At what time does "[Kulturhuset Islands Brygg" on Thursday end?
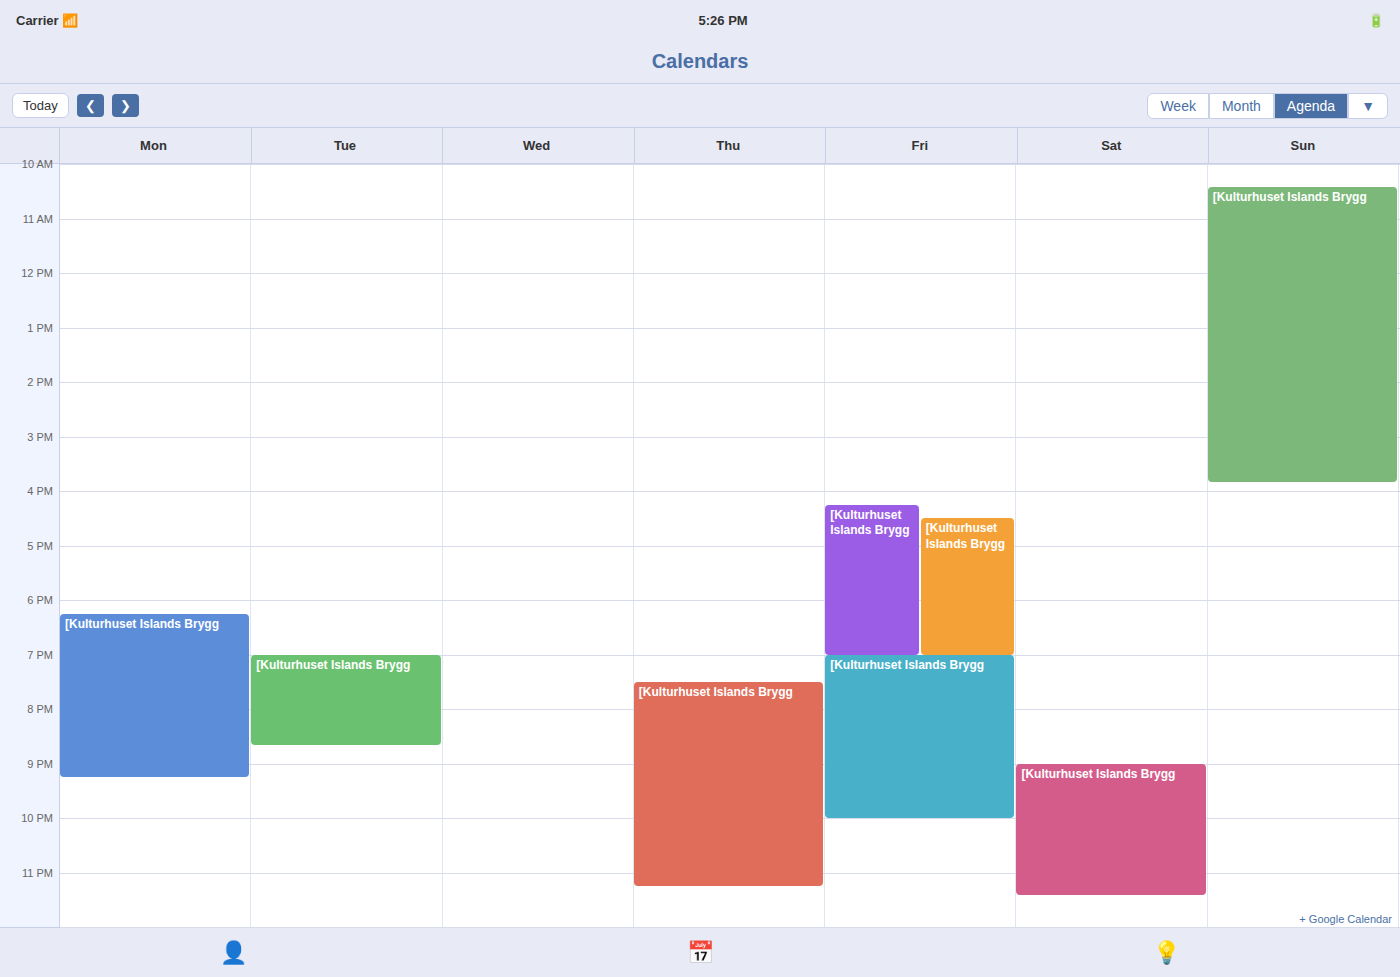
11:15 PM